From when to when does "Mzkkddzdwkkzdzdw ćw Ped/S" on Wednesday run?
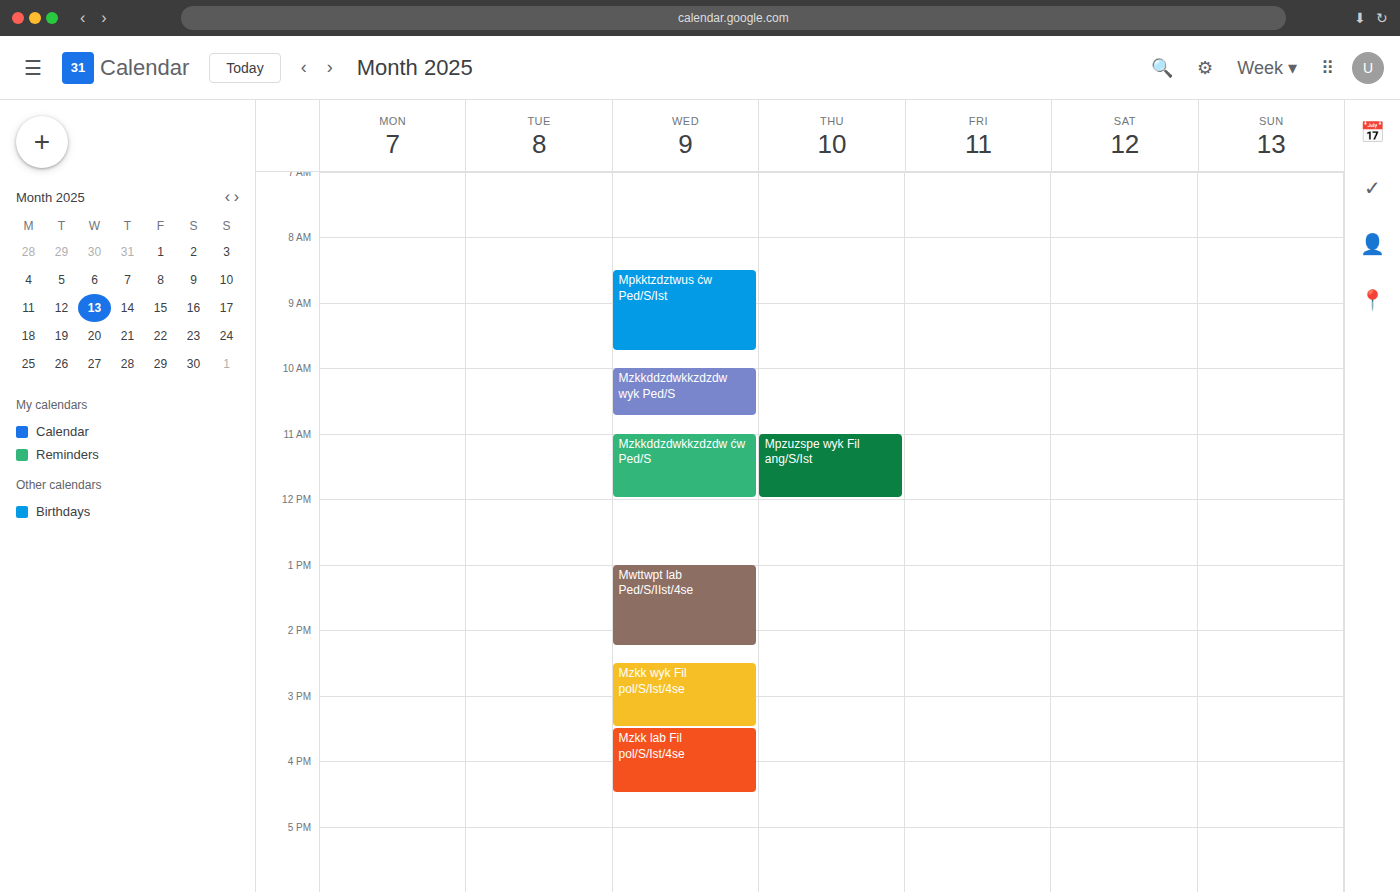
11:00 AM to 12:00 PM